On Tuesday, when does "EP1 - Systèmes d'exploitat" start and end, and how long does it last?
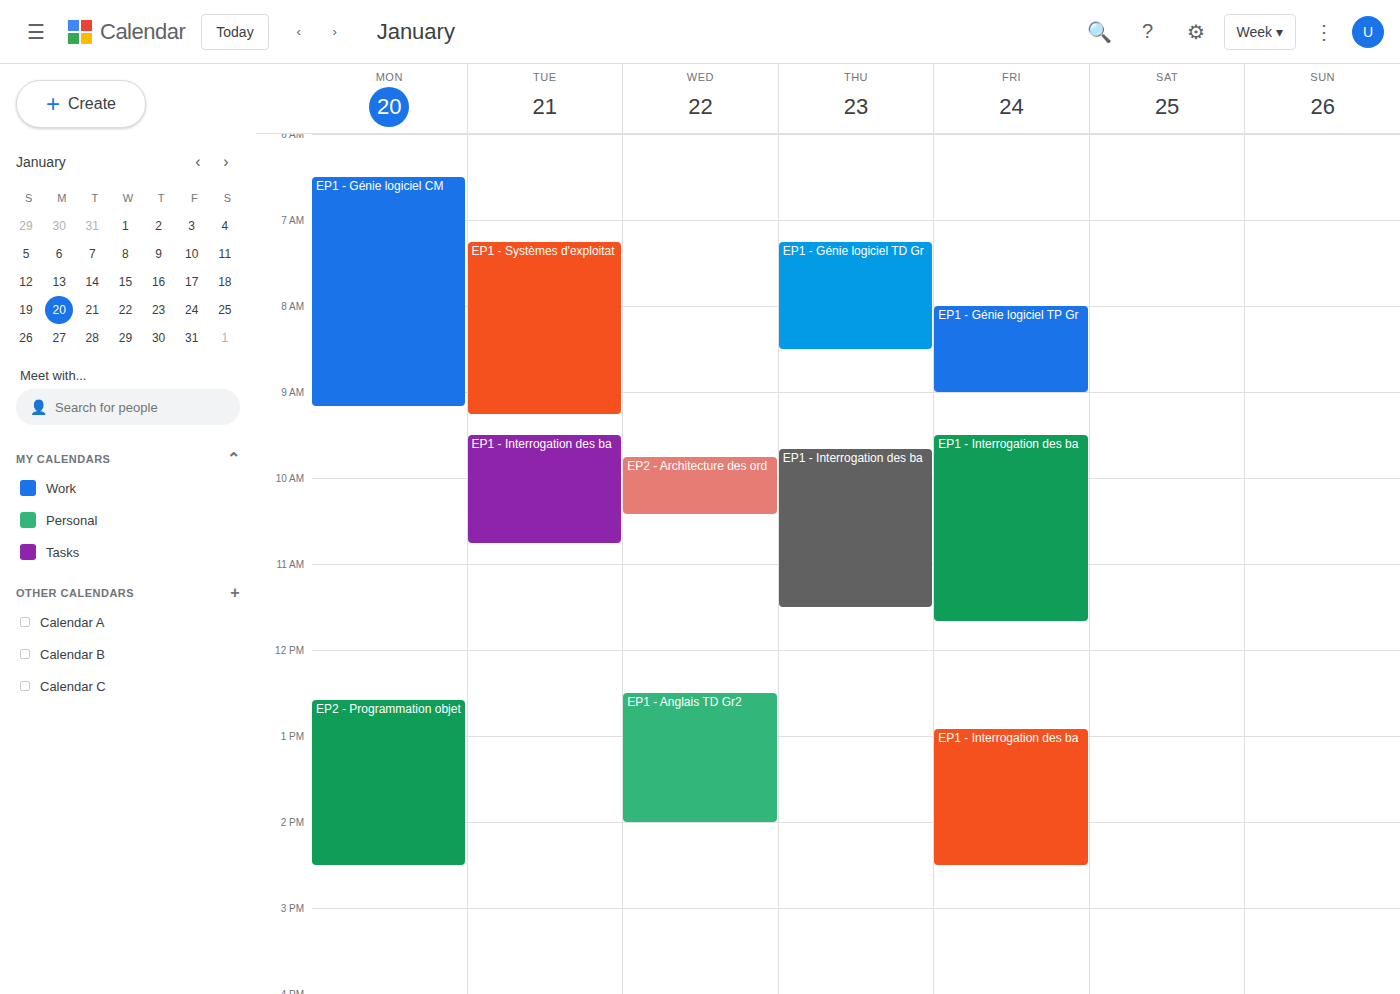
7:15 AM to 9:15 AM, 2 hours